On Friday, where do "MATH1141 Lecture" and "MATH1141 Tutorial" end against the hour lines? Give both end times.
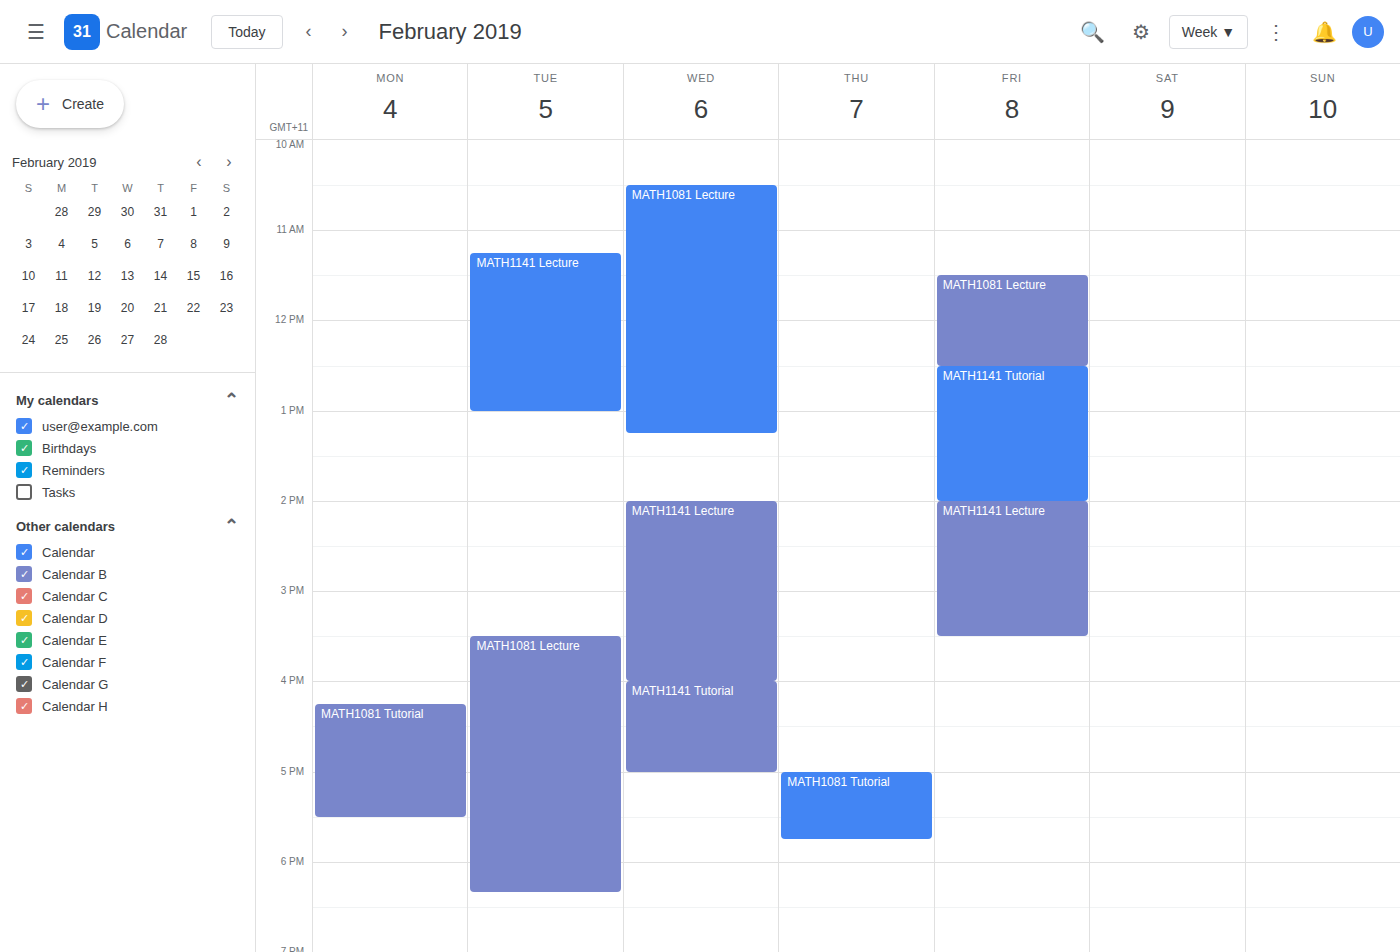
"MATH1141 Lecture": 3:30 PM, halfway between the 3 PM and 4 PM lines. "MATH1141 Tutorial": 2:00 PM, exactly on the 2 PM line.